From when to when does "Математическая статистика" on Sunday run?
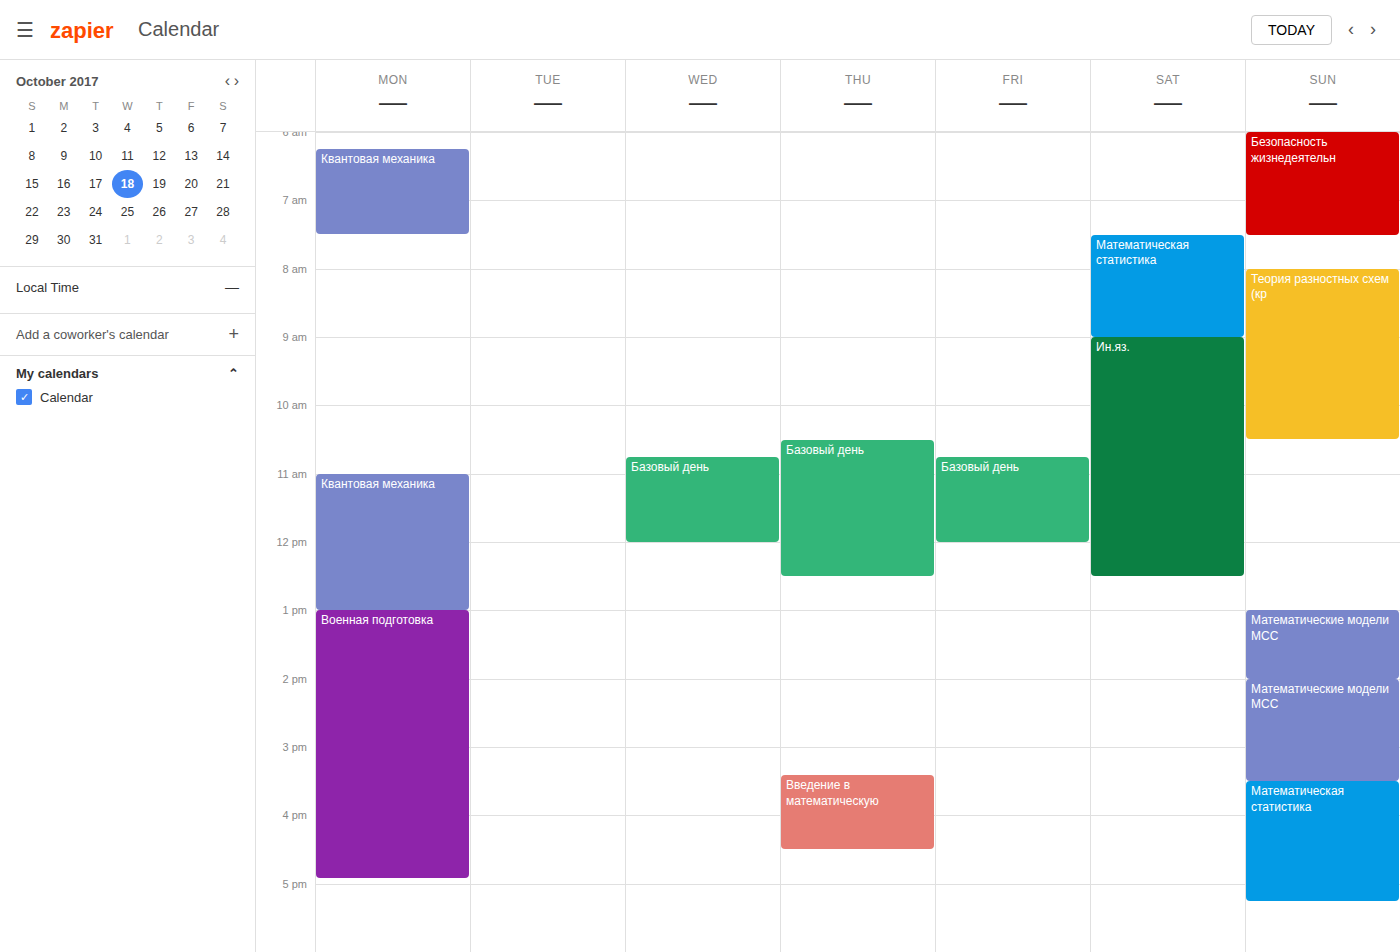
3:30 PM to 5:15 PM